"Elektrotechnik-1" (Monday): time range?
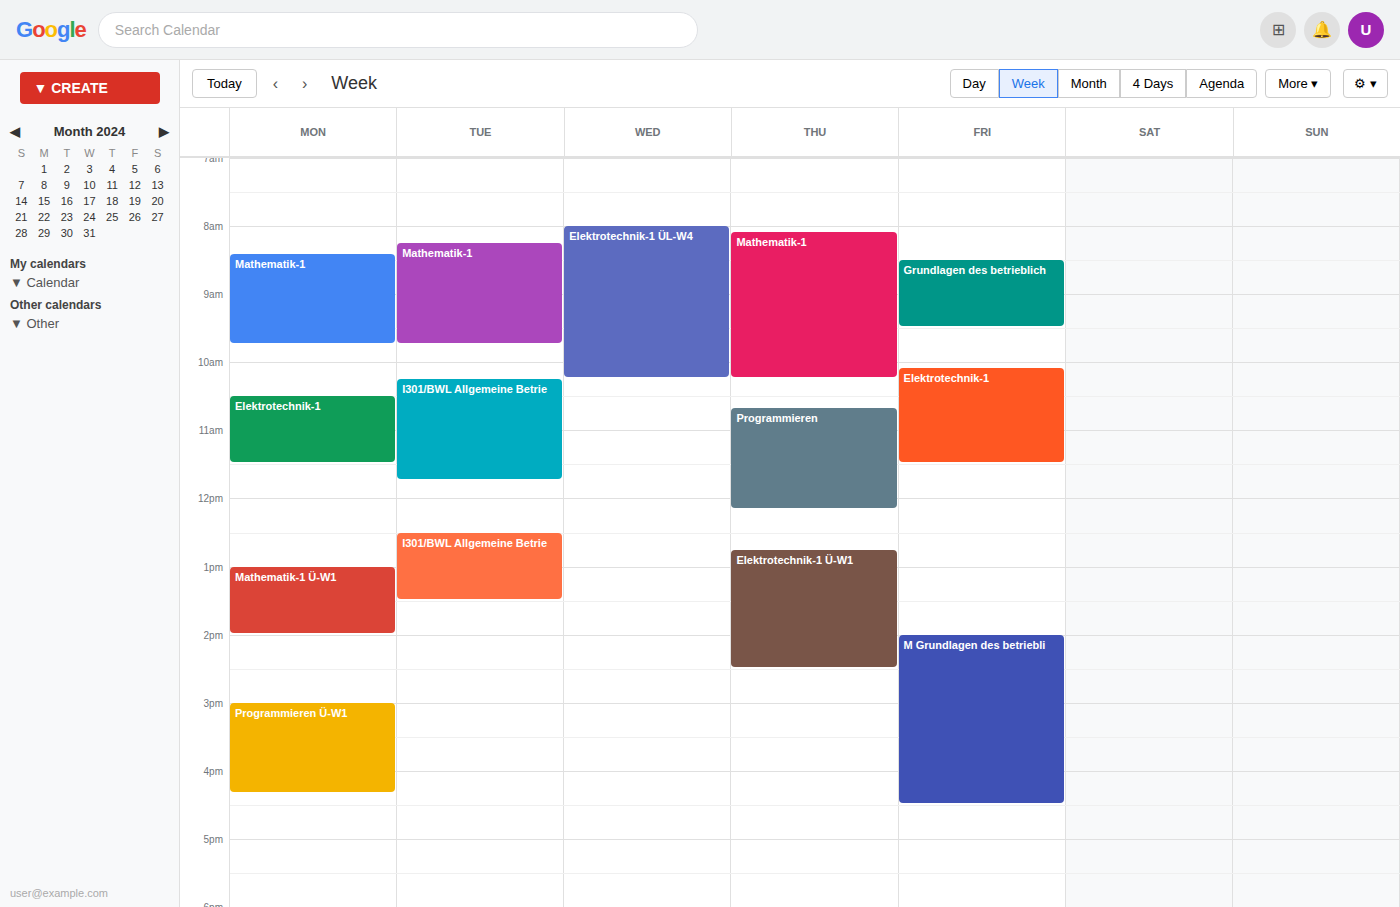
10:30 AM to 11:30 AM